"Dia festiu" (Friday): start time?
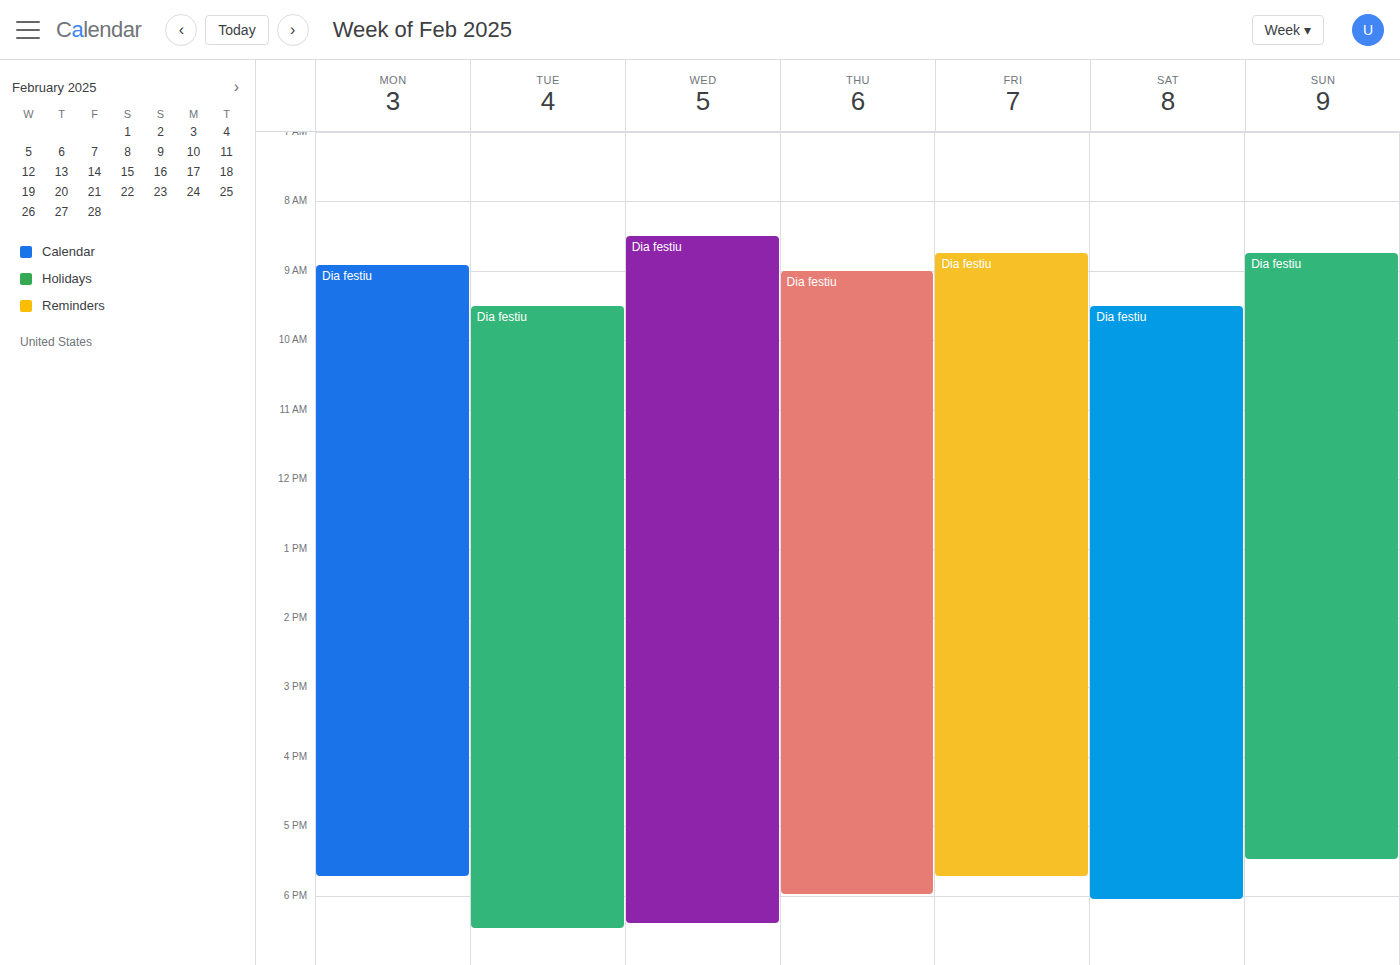
8:45 AM